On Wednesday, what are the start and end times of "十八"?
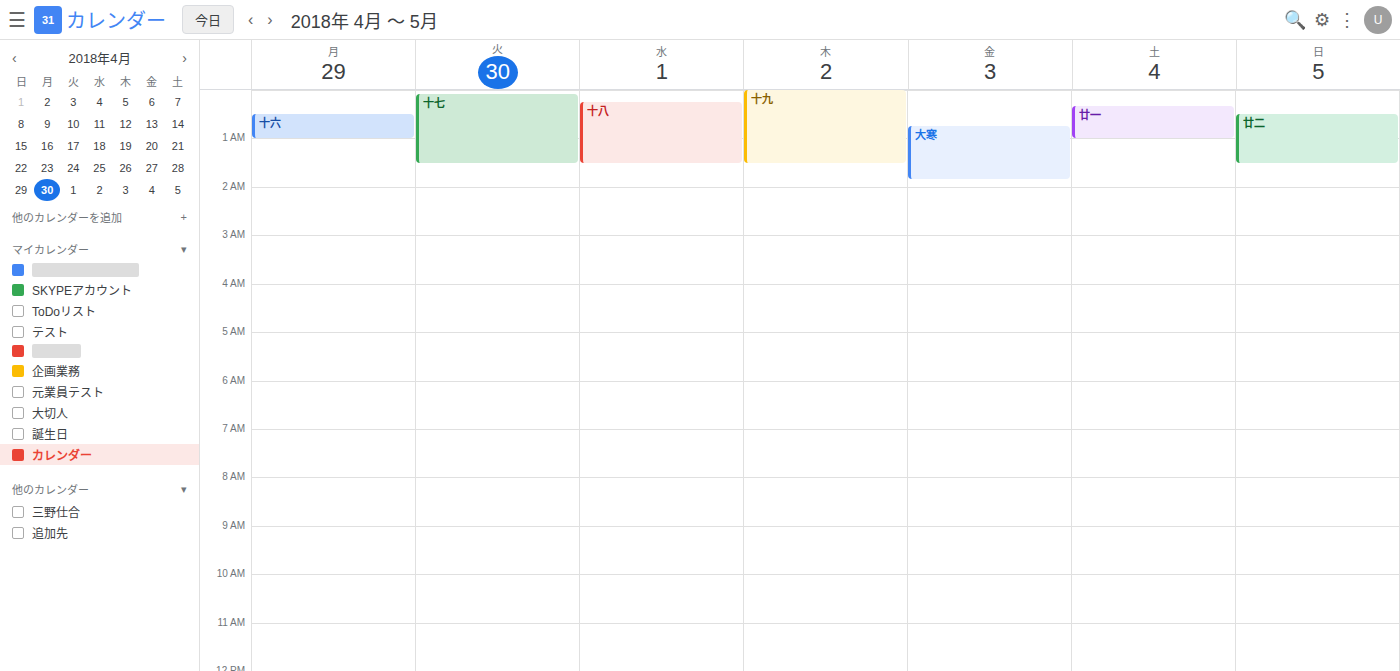
12:15 AM to 1:30 AM